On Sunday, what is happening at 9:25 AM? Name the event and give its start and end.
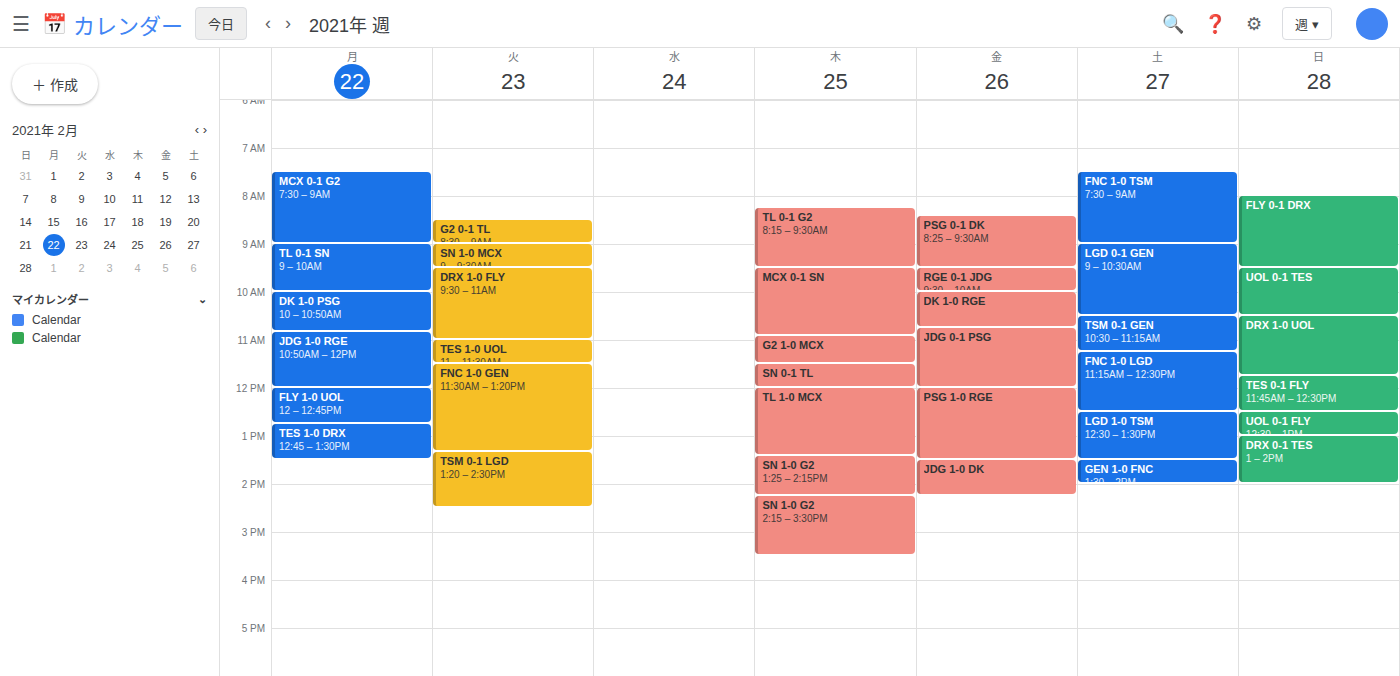
"FLY 0-1 DRX", 8:00 AM to 9:30 AM